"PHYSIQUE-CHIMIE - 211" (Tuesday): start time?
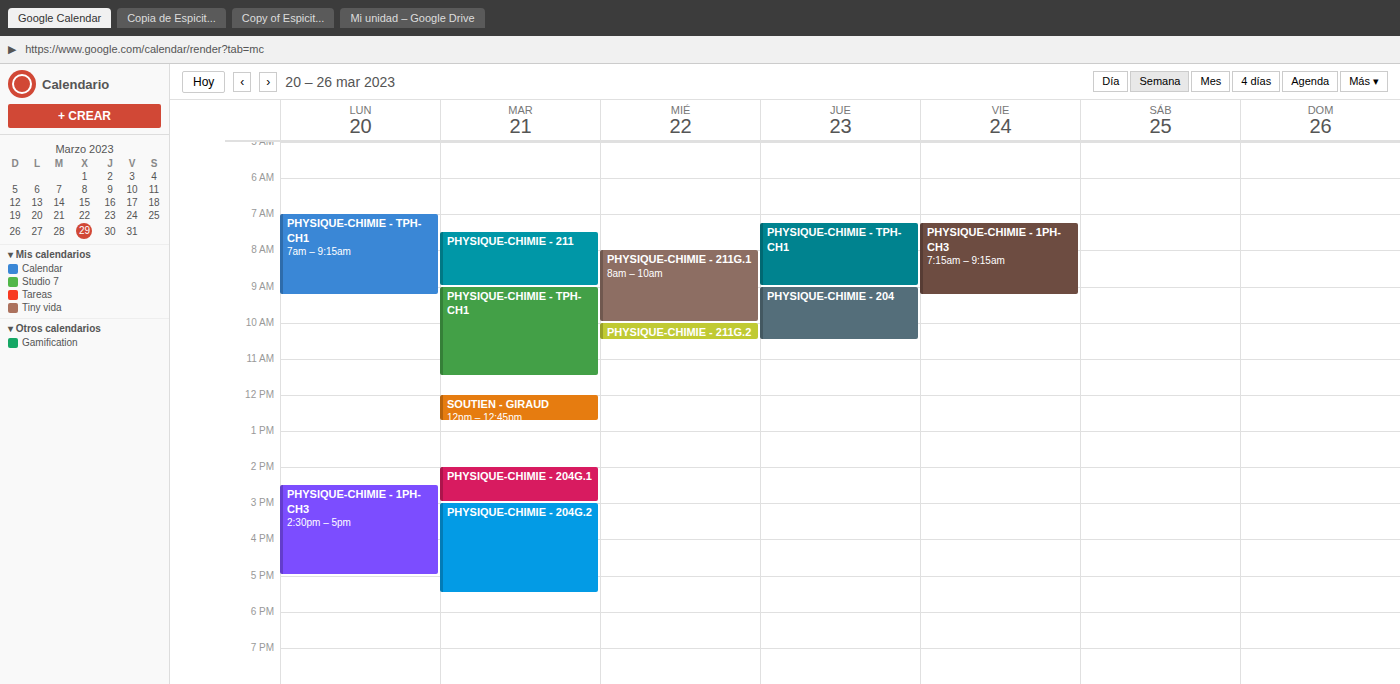
7:30 AM